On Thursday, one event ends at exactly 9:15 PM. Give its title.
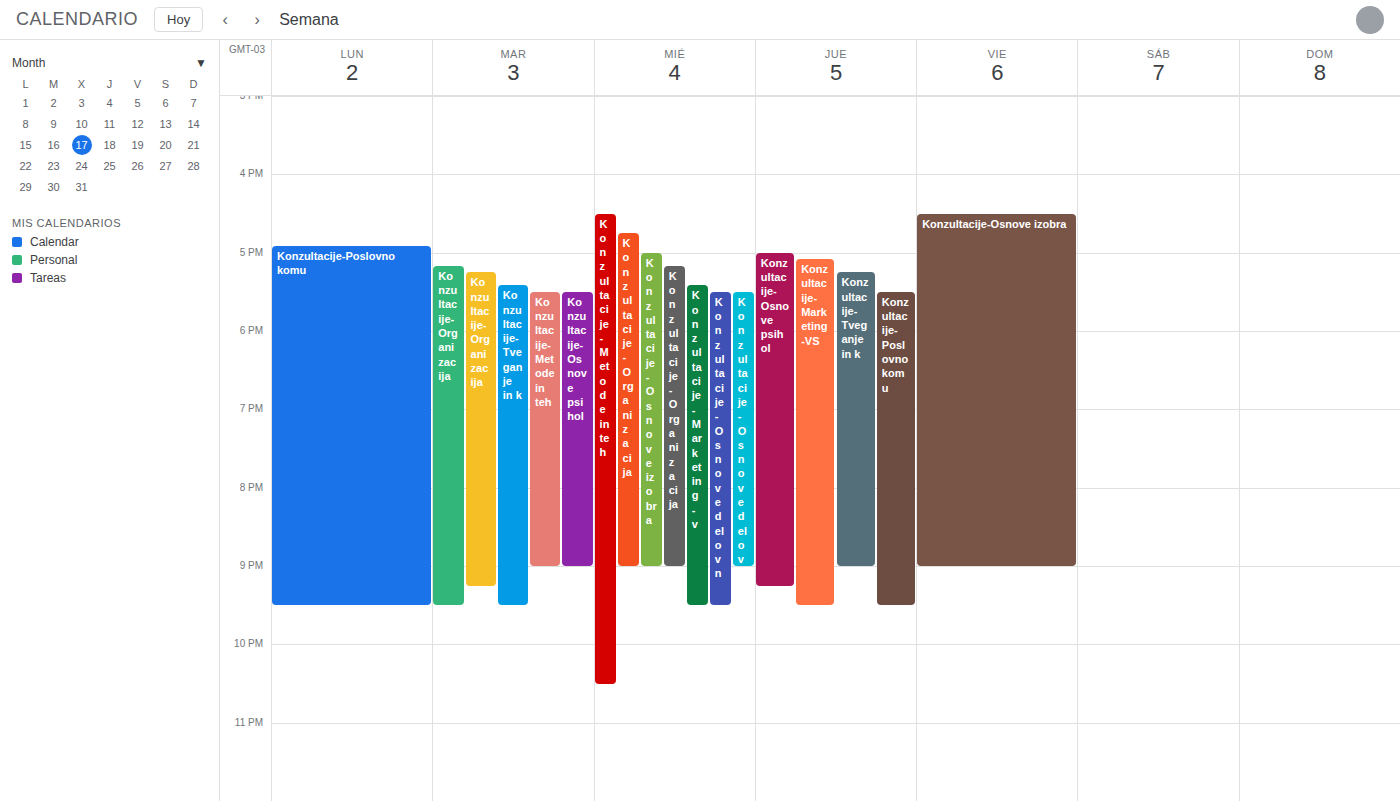
"Konzultacije-Osnove psihol"